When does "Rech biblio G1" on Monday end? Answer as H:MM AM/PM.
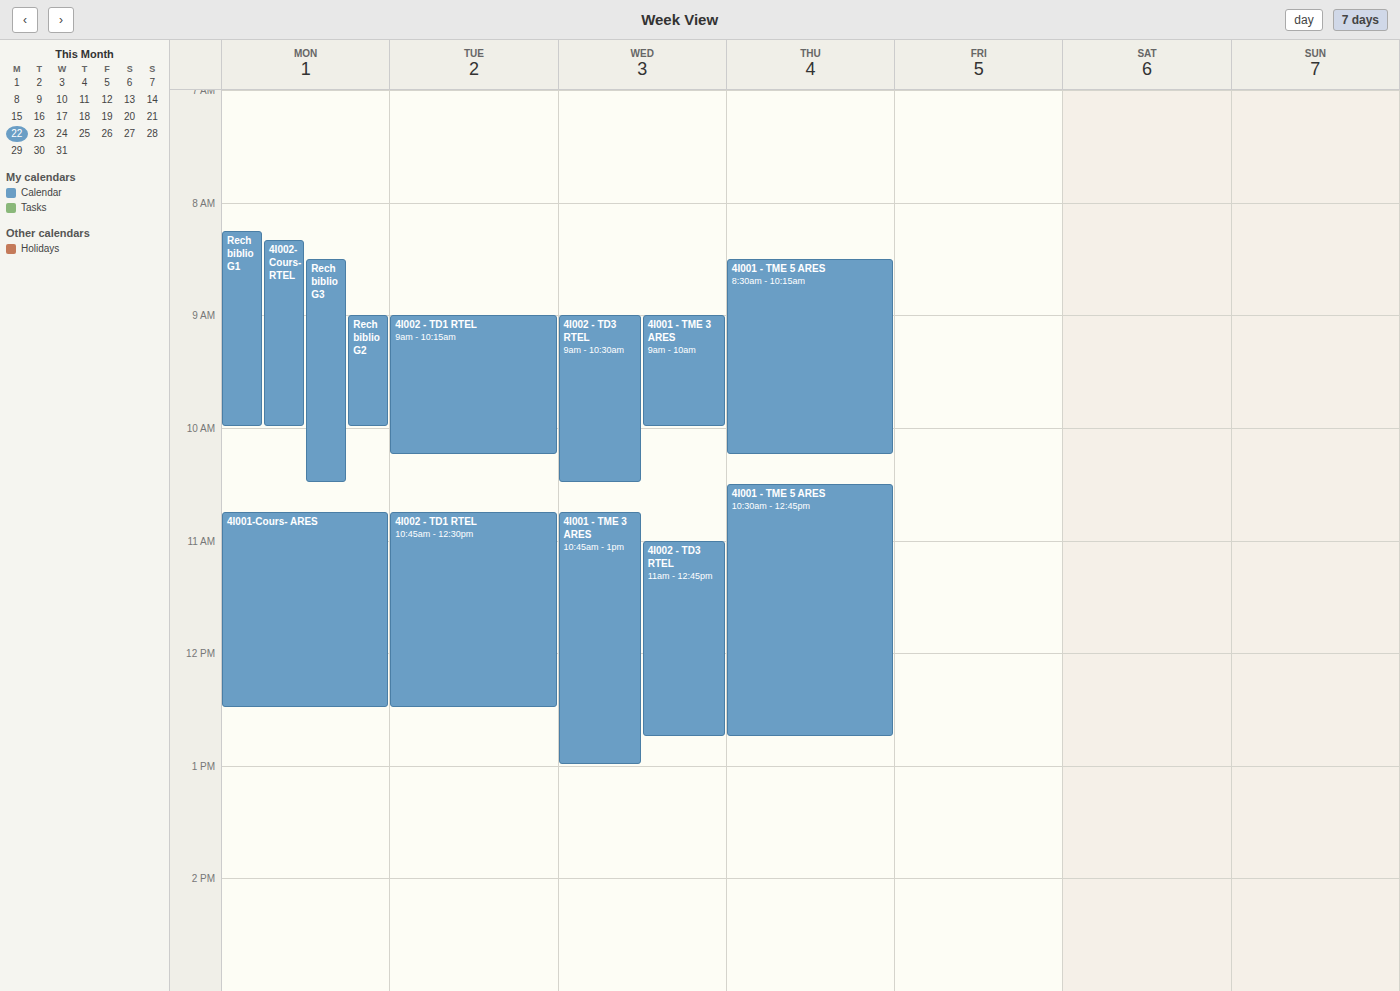
10:00 AM